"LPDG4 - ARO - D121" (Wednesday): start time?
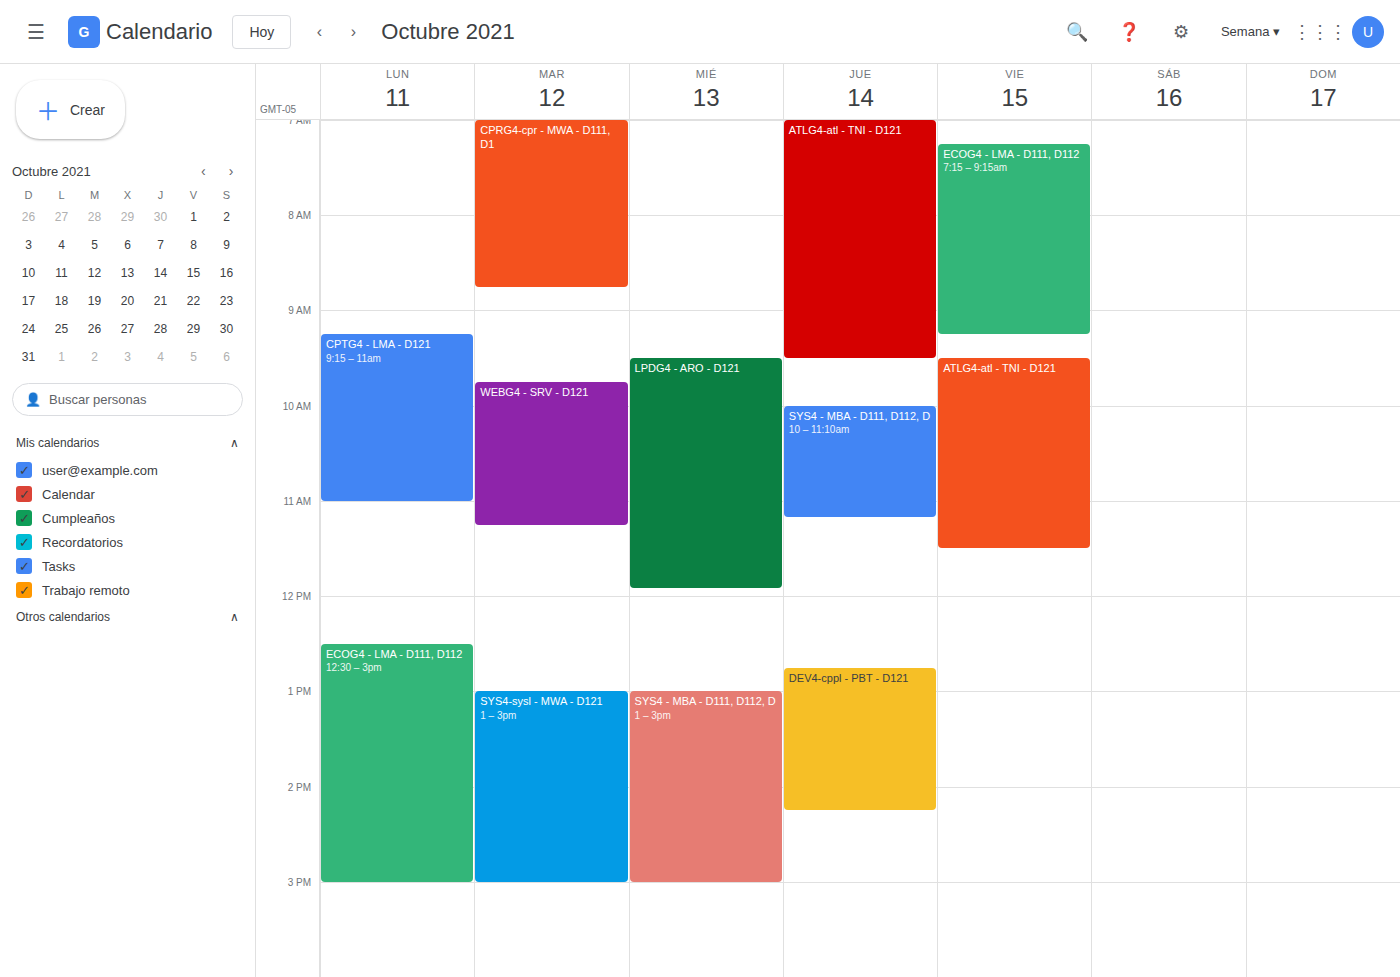
9:30 AM